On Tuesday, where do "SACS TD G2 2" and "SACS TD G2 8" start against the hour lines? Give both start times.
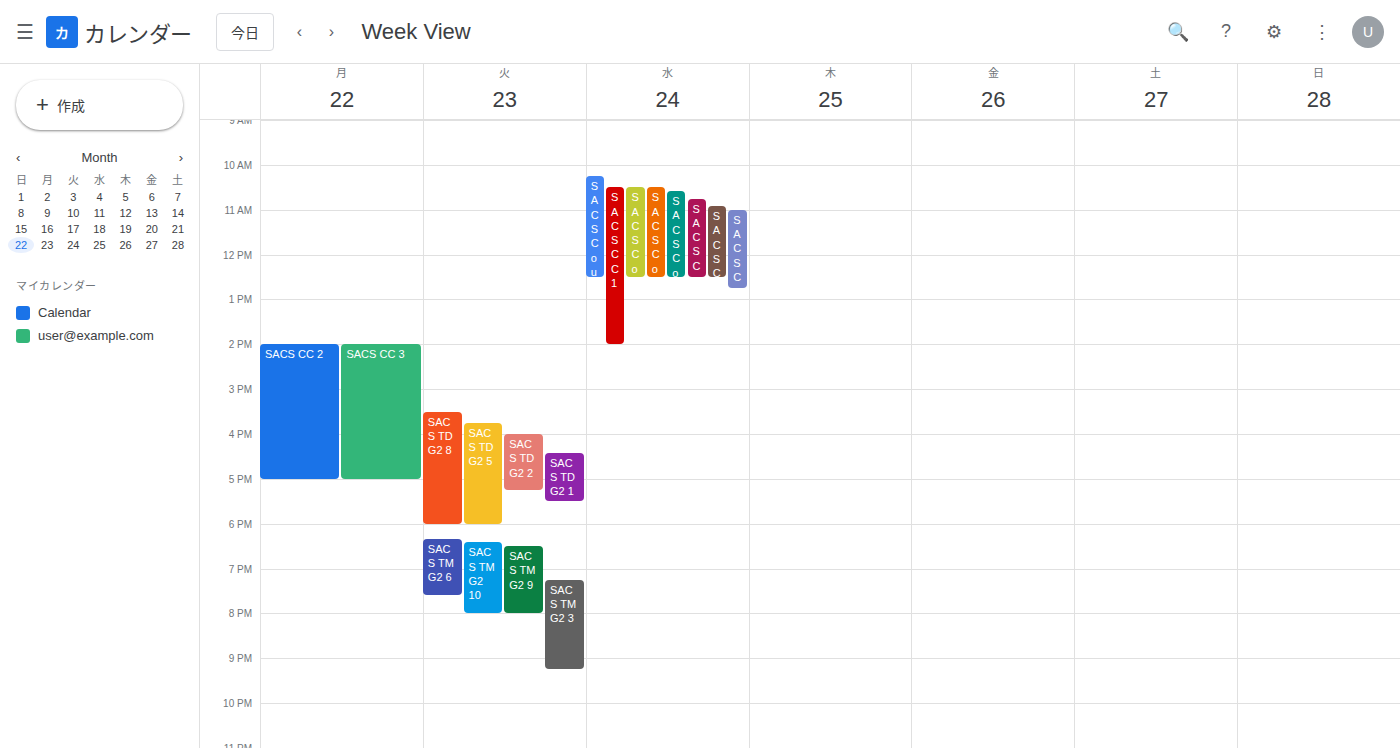
"SACS TD G2 2": 4:00 PM, exactly on the 4 PM line. "SACS TD G2 8": 3:30 PM, halfway between the 3 PM and 4 PM lines.